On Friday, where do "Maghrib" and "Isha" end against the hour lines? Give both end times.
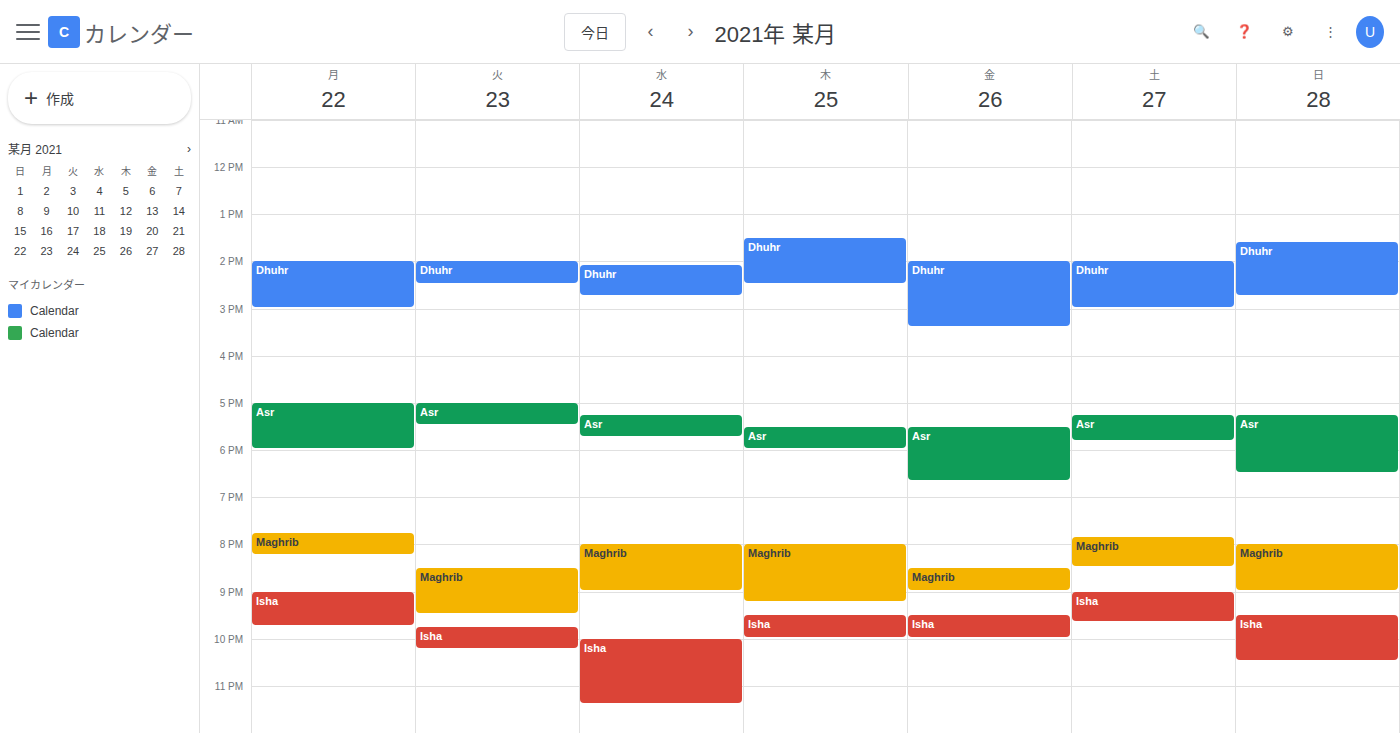
"Maghrib": 9:00 PM, exactly on the 9 PM line. "Isha": 10:00 PM, exactly on the 10 PM line.